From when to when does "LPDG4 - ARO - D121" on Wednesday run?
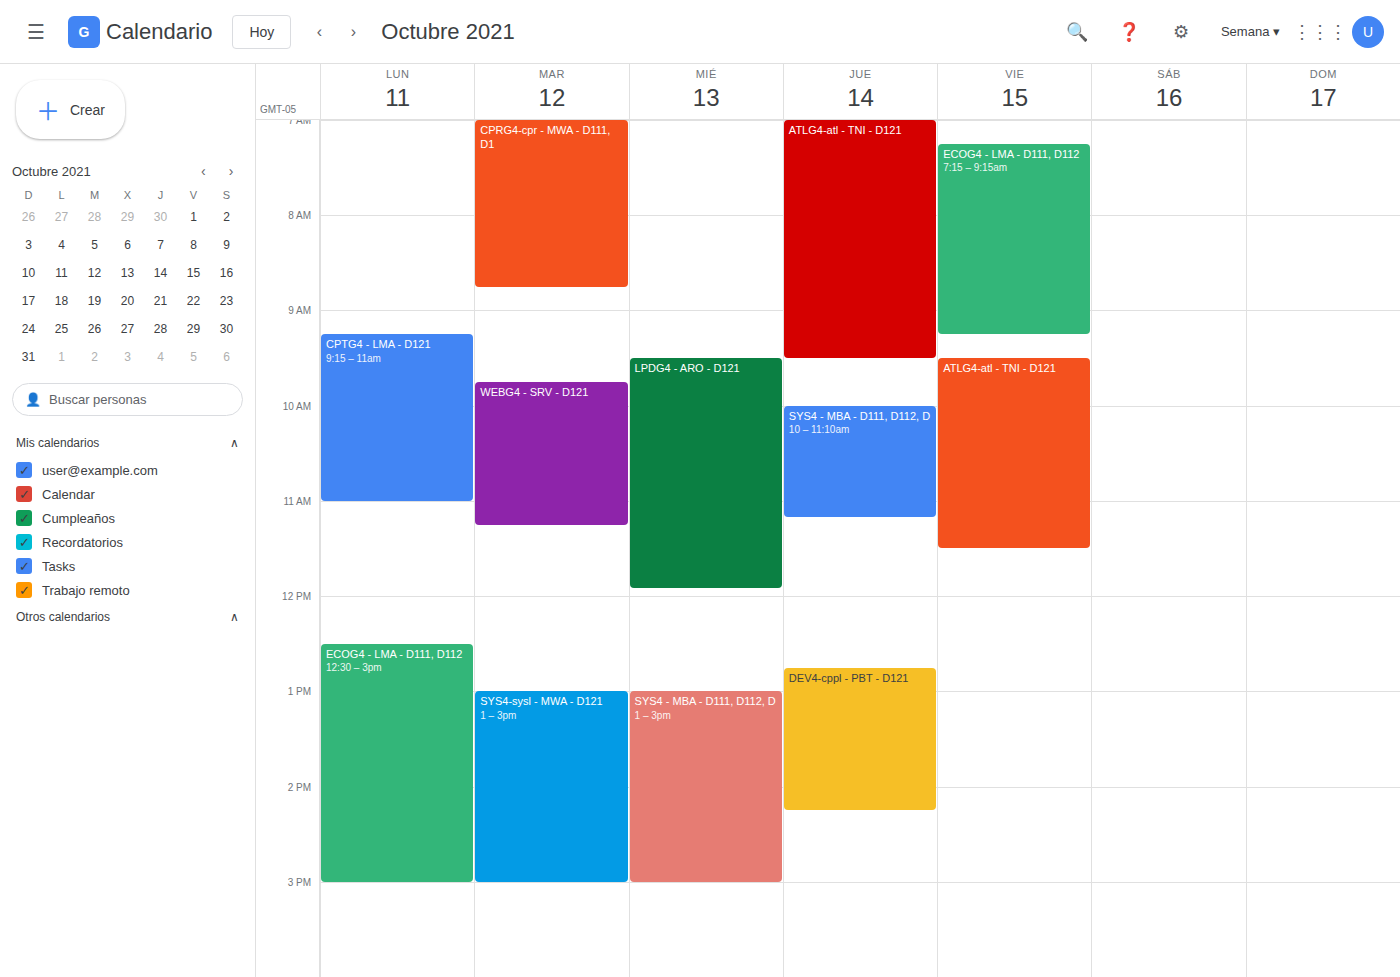
9:30 AM to 11:55 AM